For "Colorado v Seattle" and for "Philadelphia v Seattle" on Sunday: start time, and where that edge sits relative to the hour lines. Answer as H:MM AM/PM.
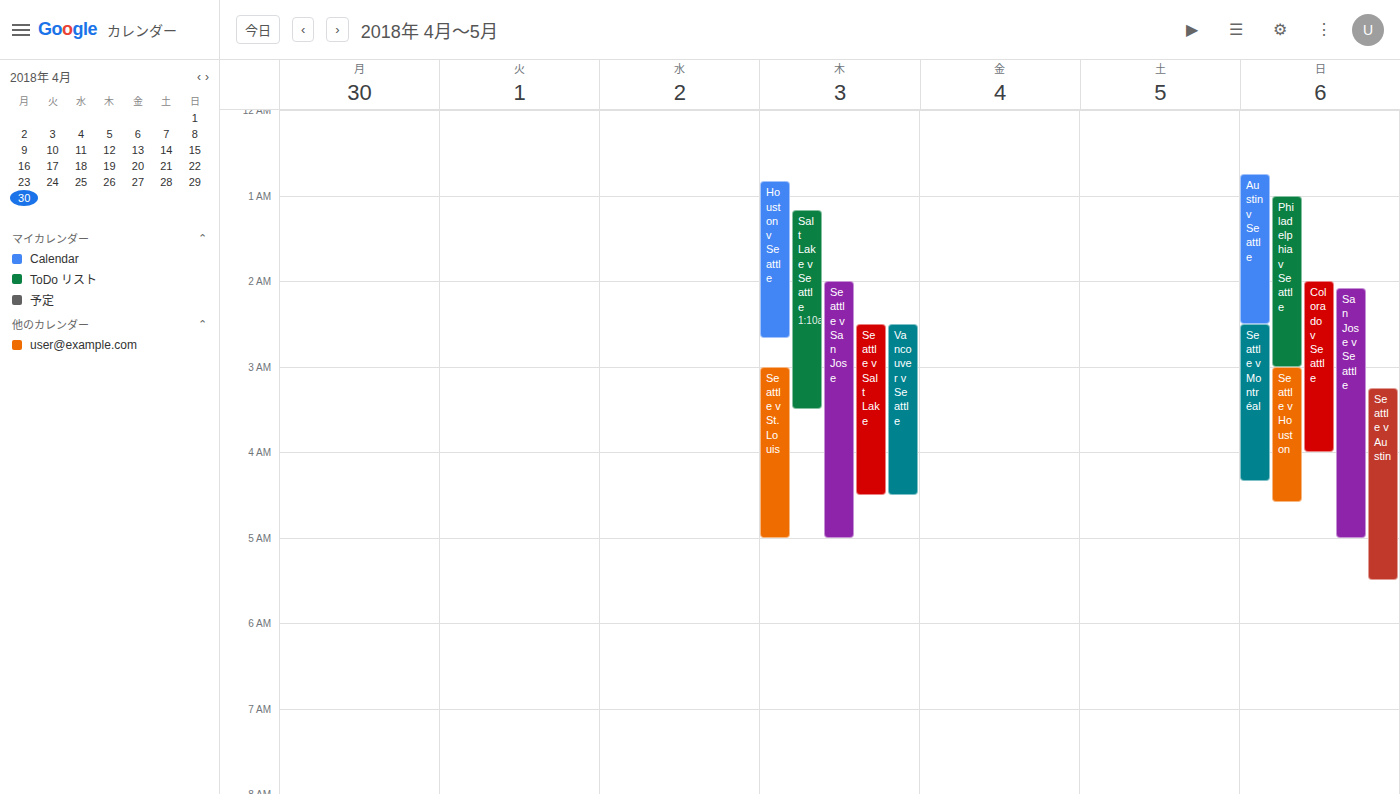
"Colorado v Seattle": 2:00 AM, exactly on the 2 AM line. "Philadelphia v Seattle": 1:00 AM, exactly on the 1 AM line.